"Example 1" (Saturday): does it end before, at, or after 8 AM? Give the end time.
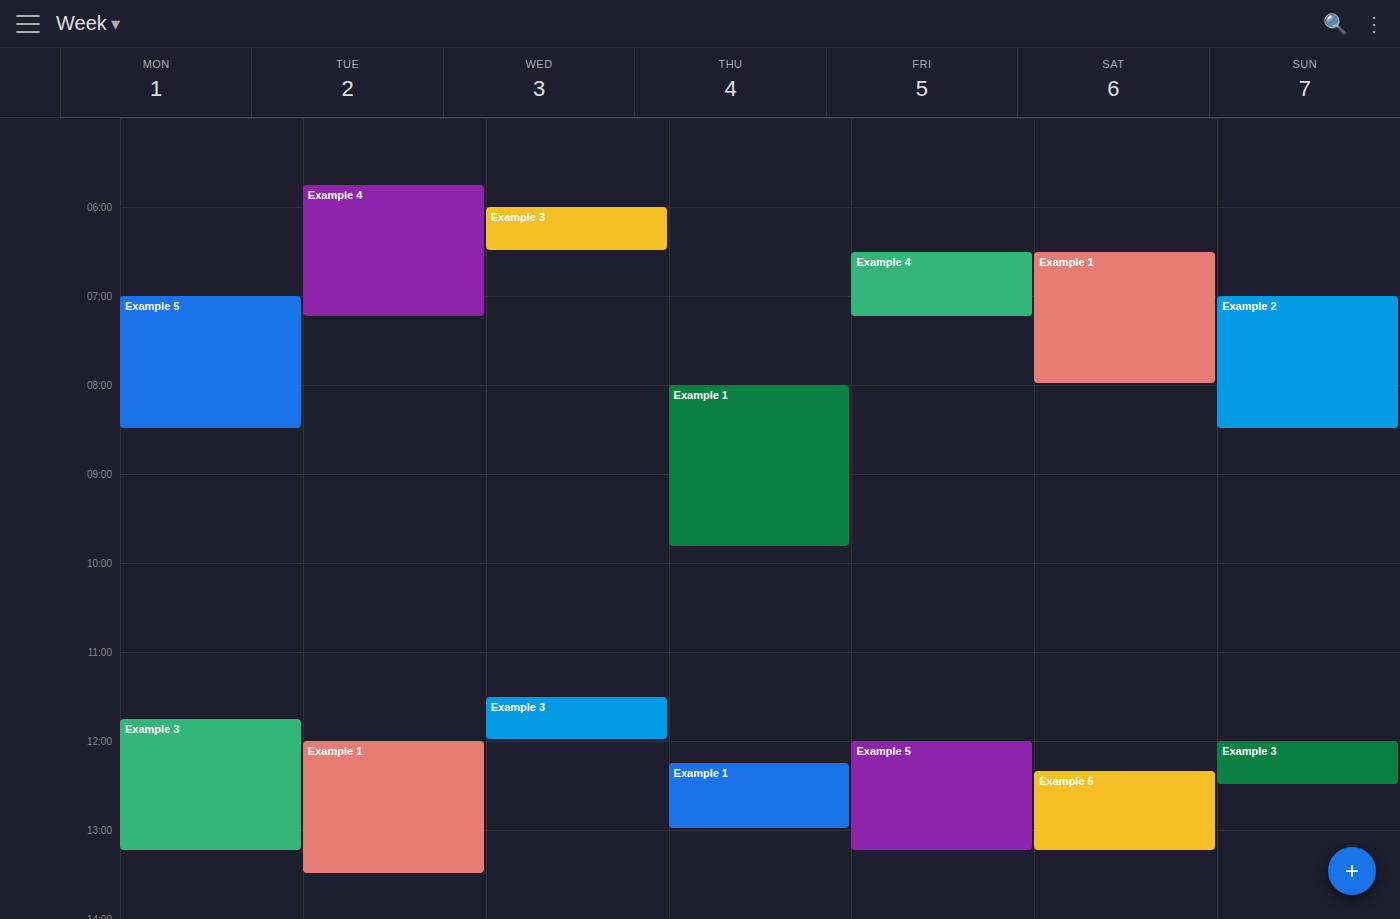
8:00 AM -- exactly at 8 AM, on the 8 AM line.